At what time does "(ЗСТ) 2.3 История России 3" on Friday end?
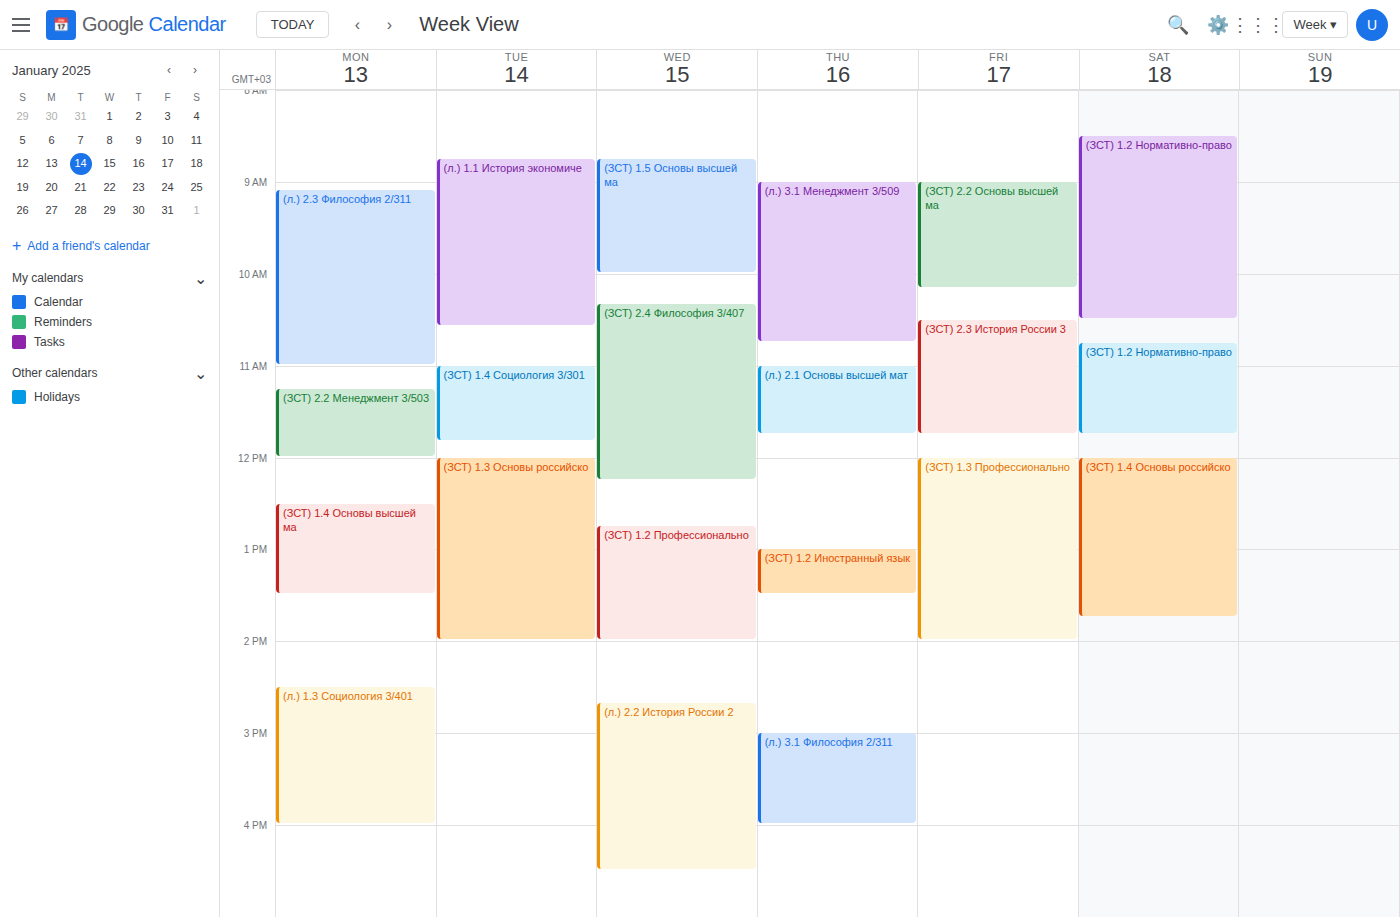
11:45 AM